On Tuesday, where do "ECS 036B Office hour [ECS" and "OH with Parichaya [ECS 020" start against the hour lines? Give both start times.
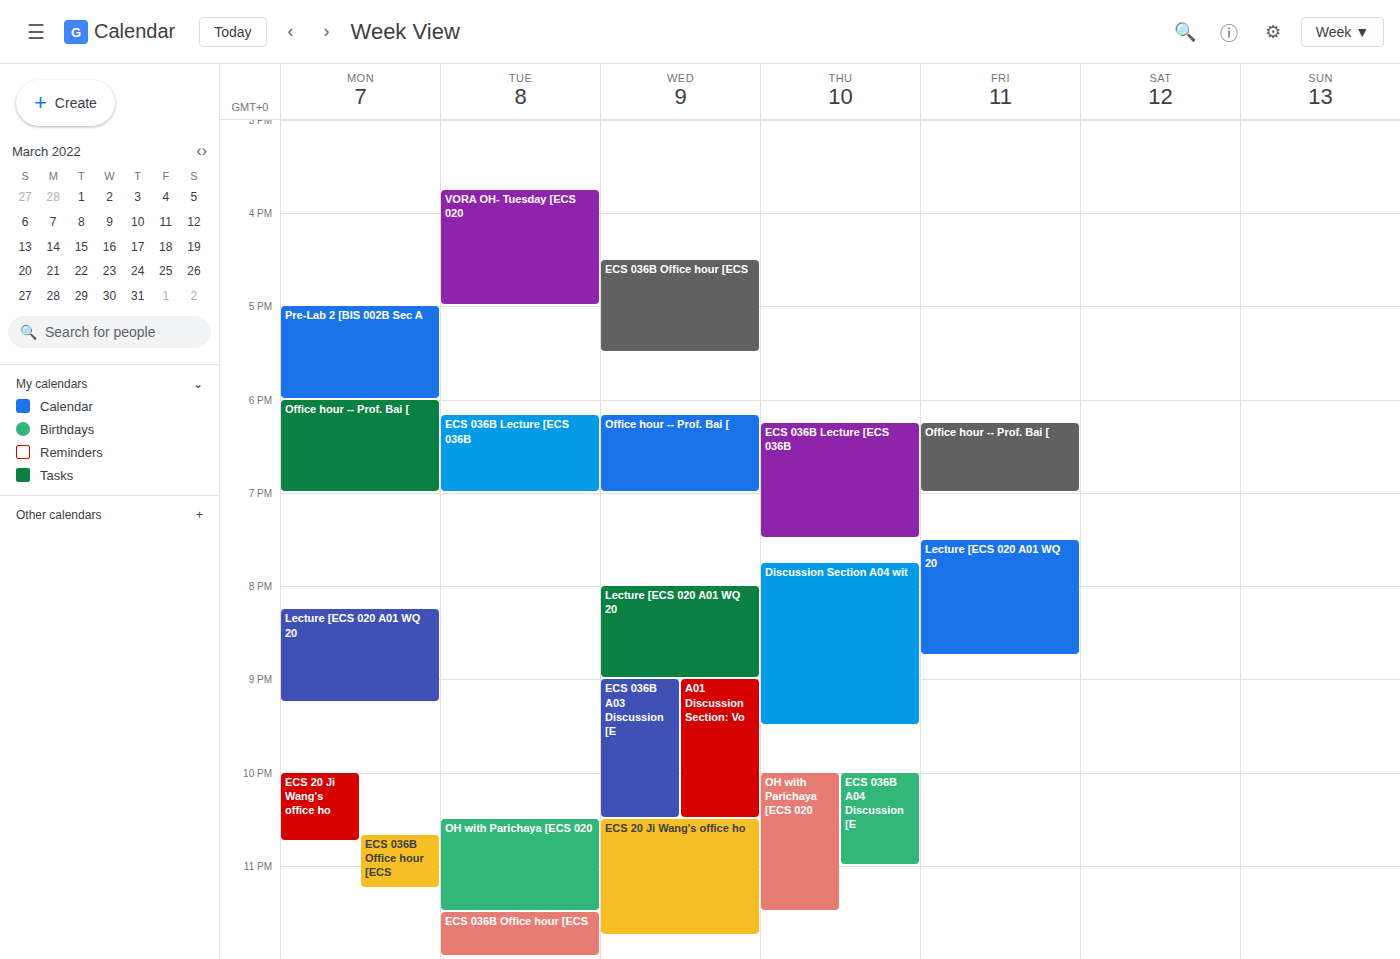
"ECS 036B Office hour [ECS": 11:30 PM, halfway between the 11 PM and 12 AM lines. "OH with Parichaya [ECS 020": 10:30 PM, halfway between the 10 PM and 11 PM lines.